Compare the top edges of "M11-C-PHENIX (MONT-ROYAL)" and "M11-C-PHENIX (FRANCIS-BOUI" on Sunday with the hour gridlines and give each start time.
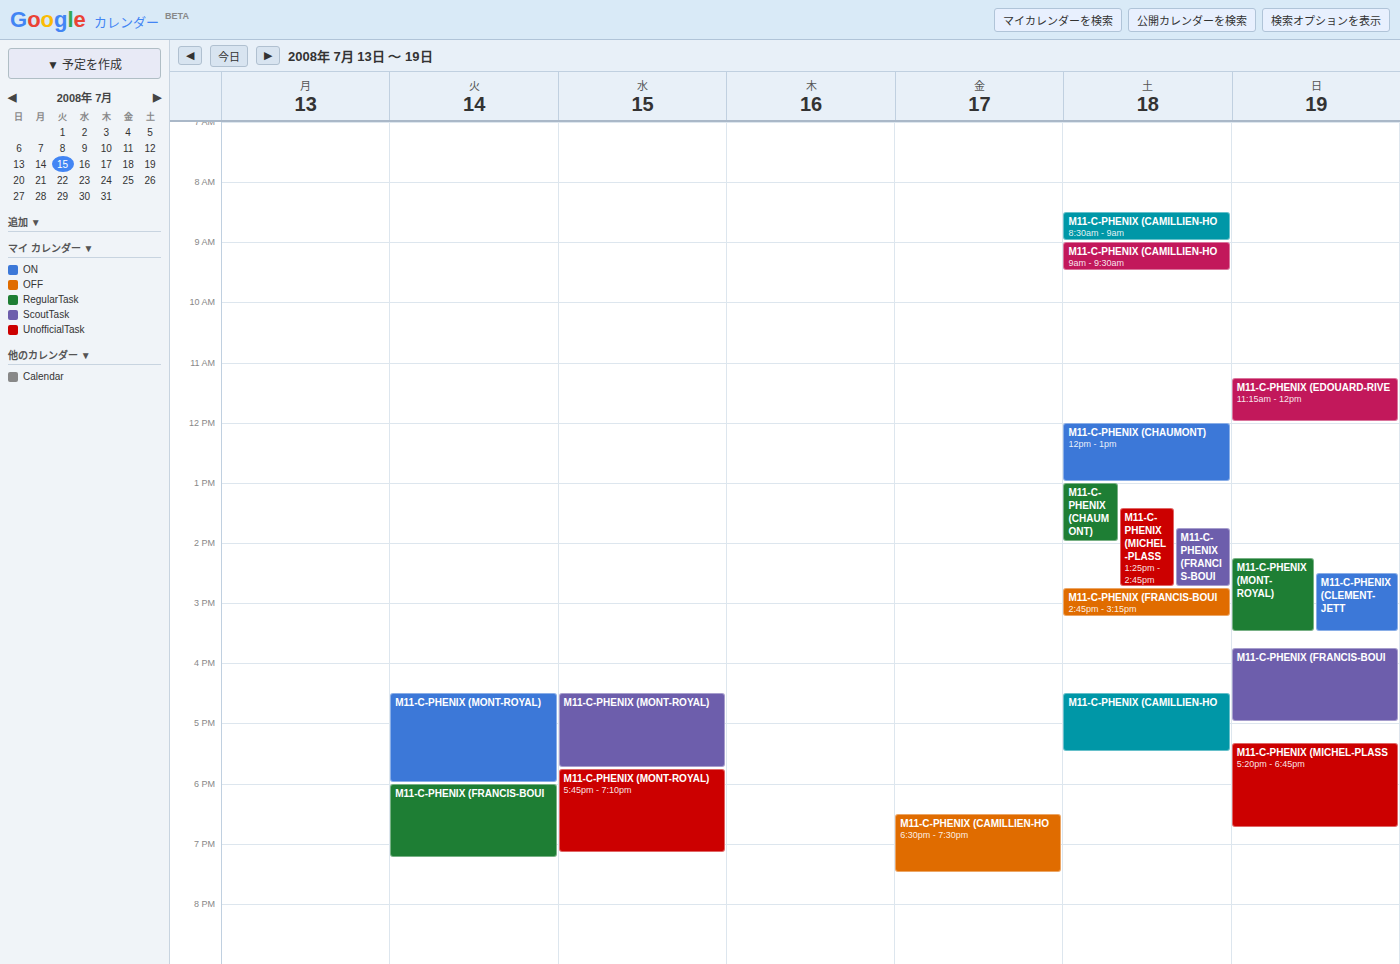
"M11-C-PHENIX (MONT-ROYAL)": 2:15 PM, neither: a quarter of the way from the 2 PM line to the 3 PM line. "M11-C-PHENIX (FRANCIS-BOUI": 3:45 PM, neither: three quarters of the way from the 3 PM line to the 4 PM line.